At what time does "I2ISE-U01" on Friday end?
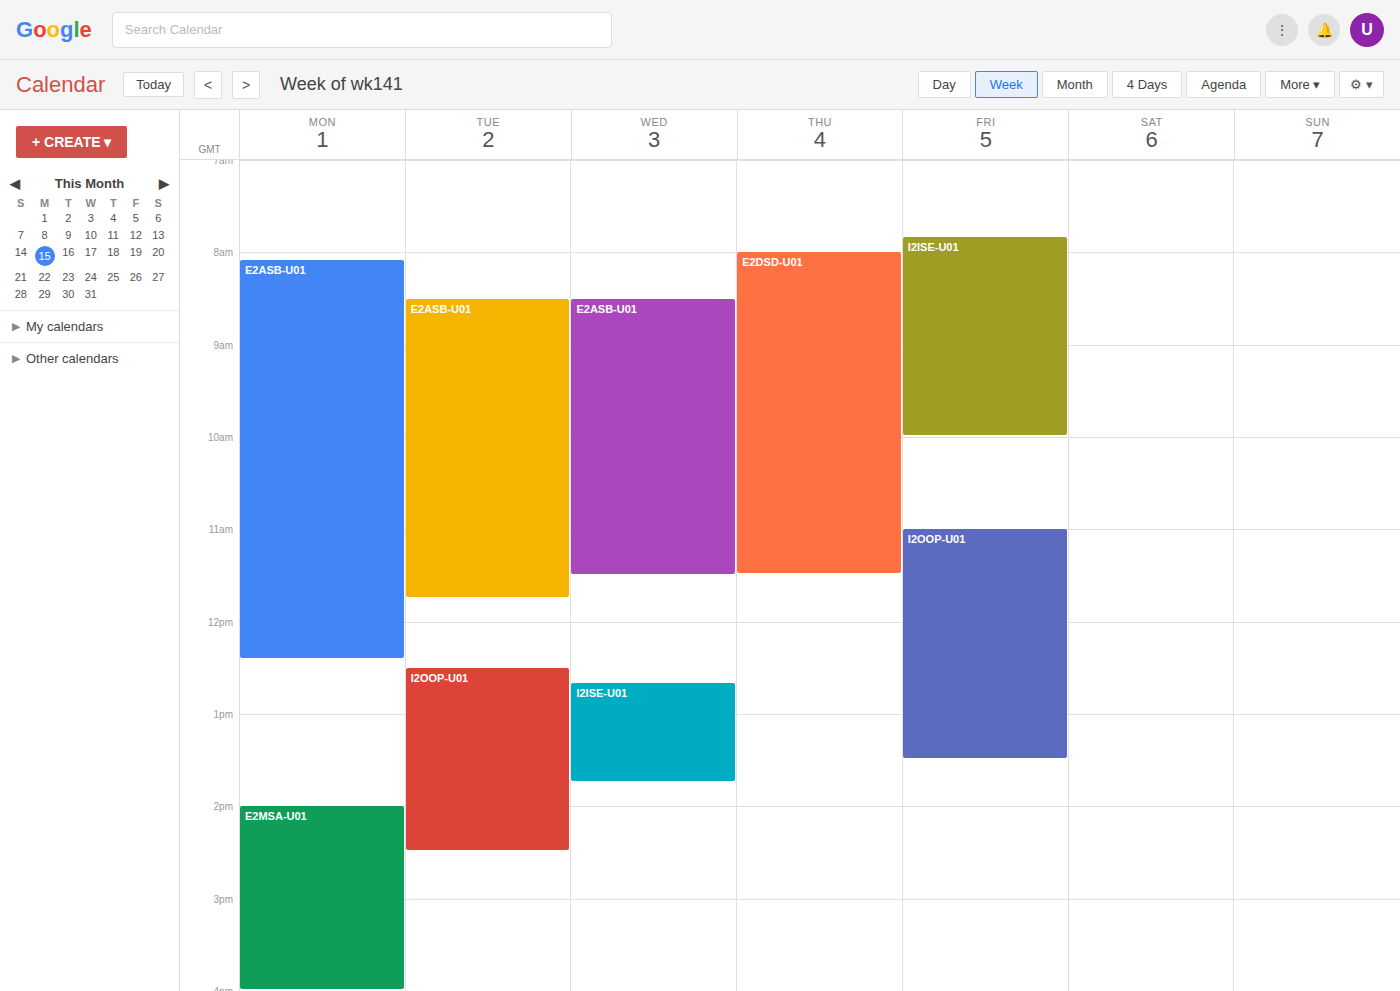
10:00